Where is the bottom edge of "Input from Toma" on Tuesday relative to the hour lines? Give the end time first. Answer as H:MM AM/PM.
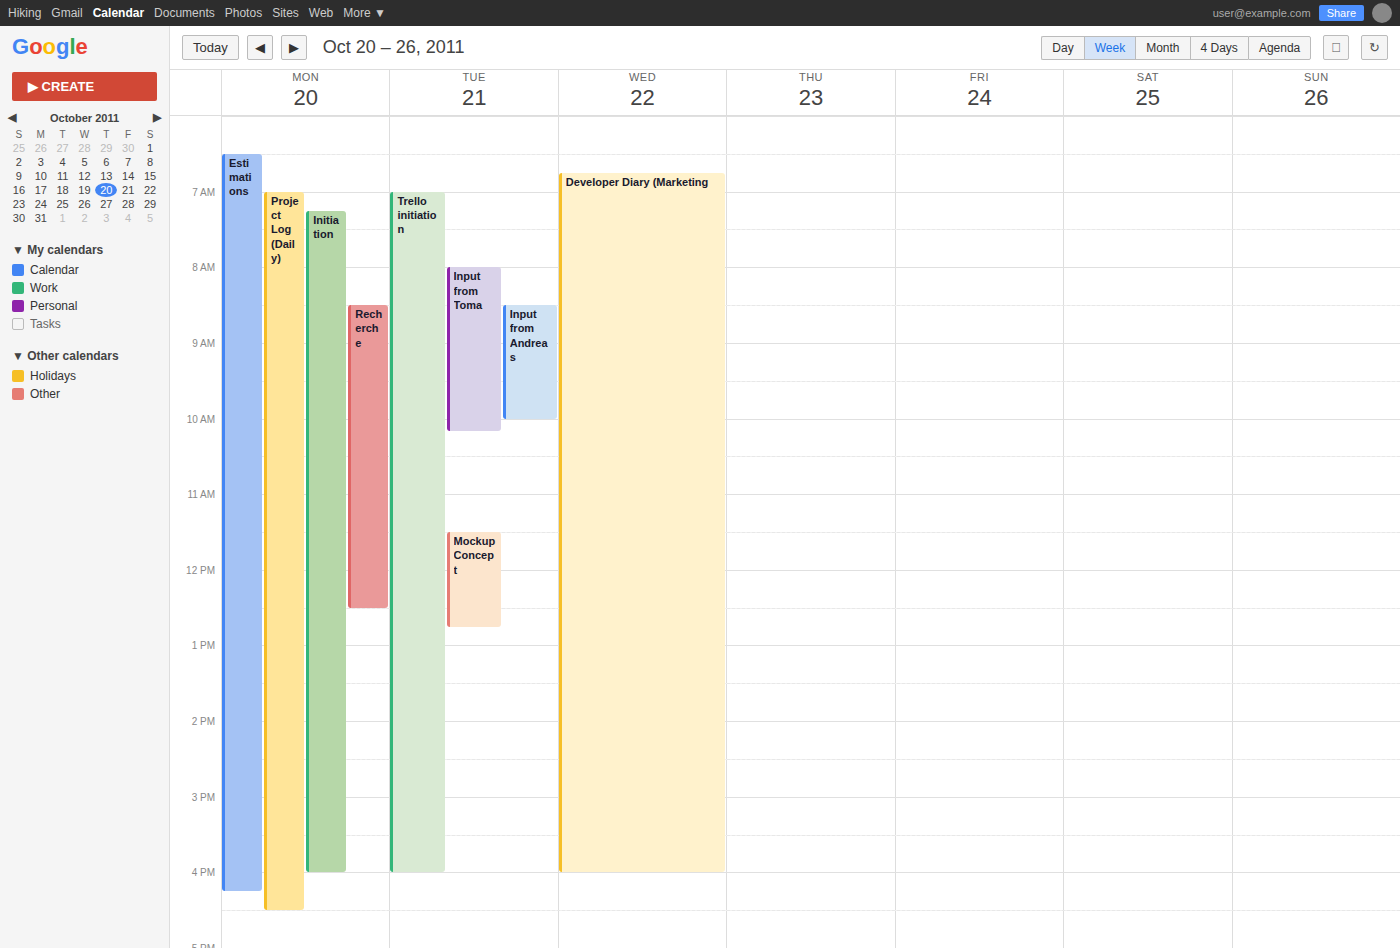
10:10 AM -- neither: 10 minutes below the 10 AM line and 50 minutes above the 11 AM line.